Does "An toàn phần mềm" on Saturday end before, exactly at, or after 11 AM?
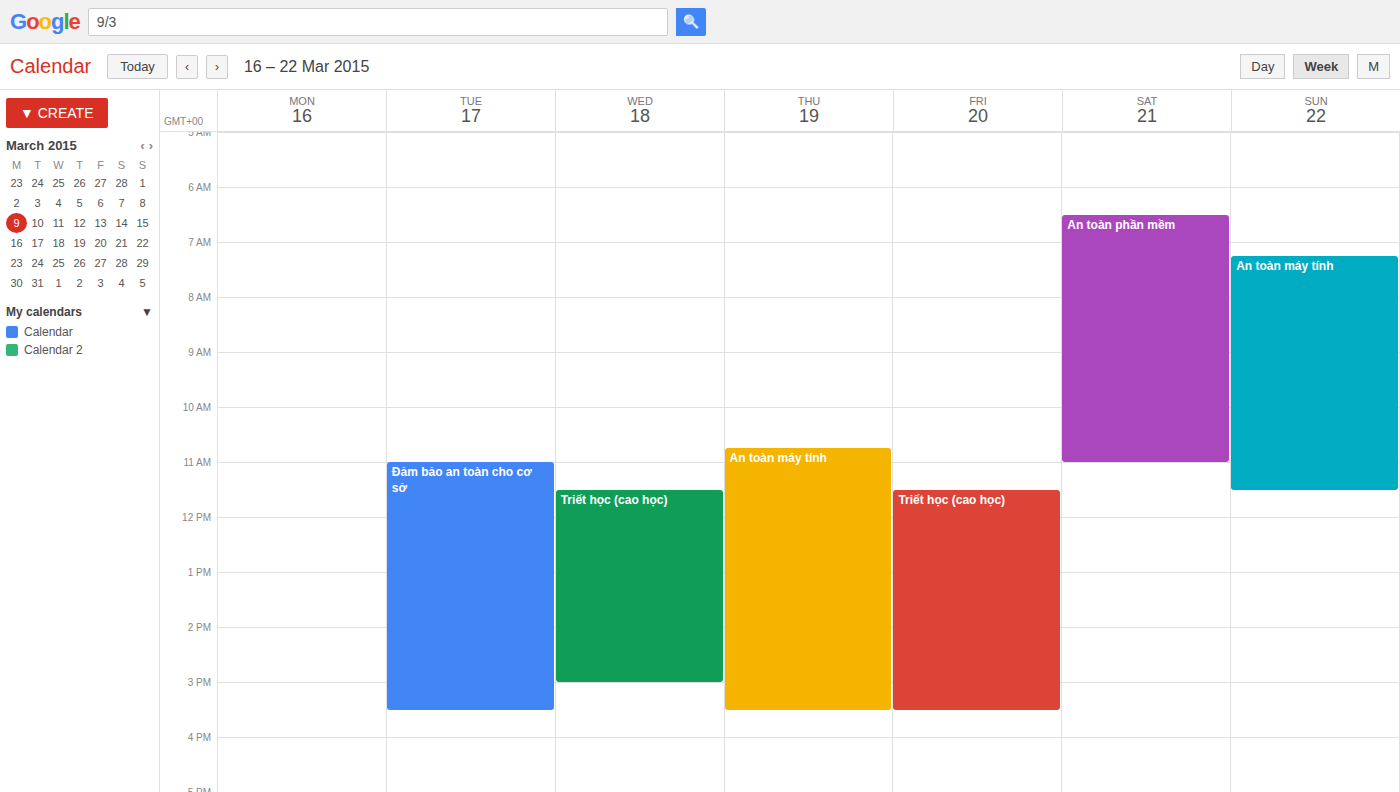
11:00 AM -- exactly at 11 AM, on the 11 AM line.